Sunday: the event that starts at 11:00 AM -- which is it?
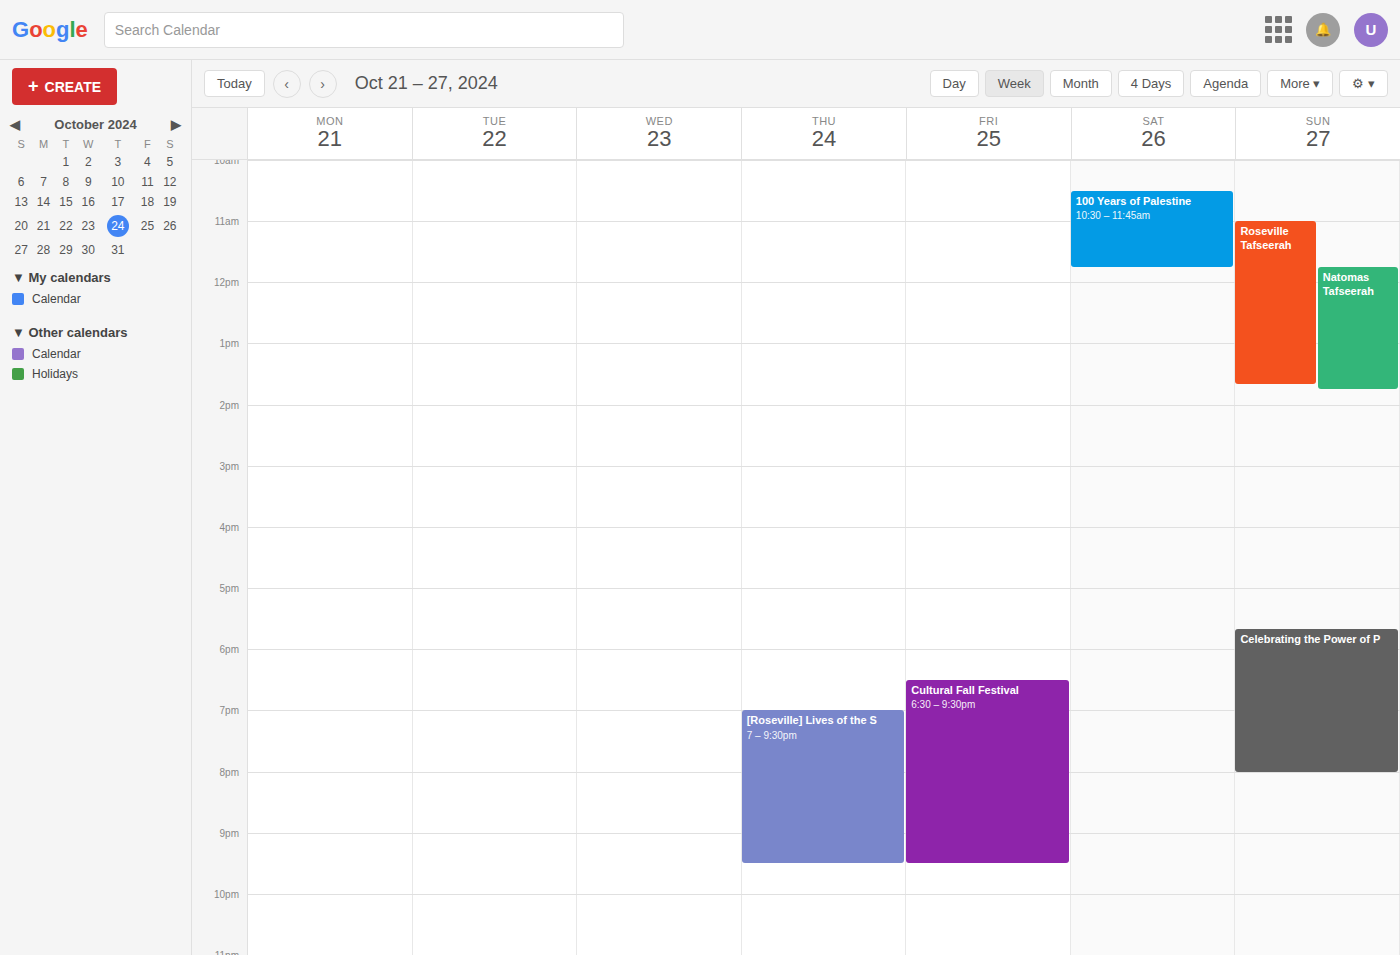
"Roseville Tafseerah"